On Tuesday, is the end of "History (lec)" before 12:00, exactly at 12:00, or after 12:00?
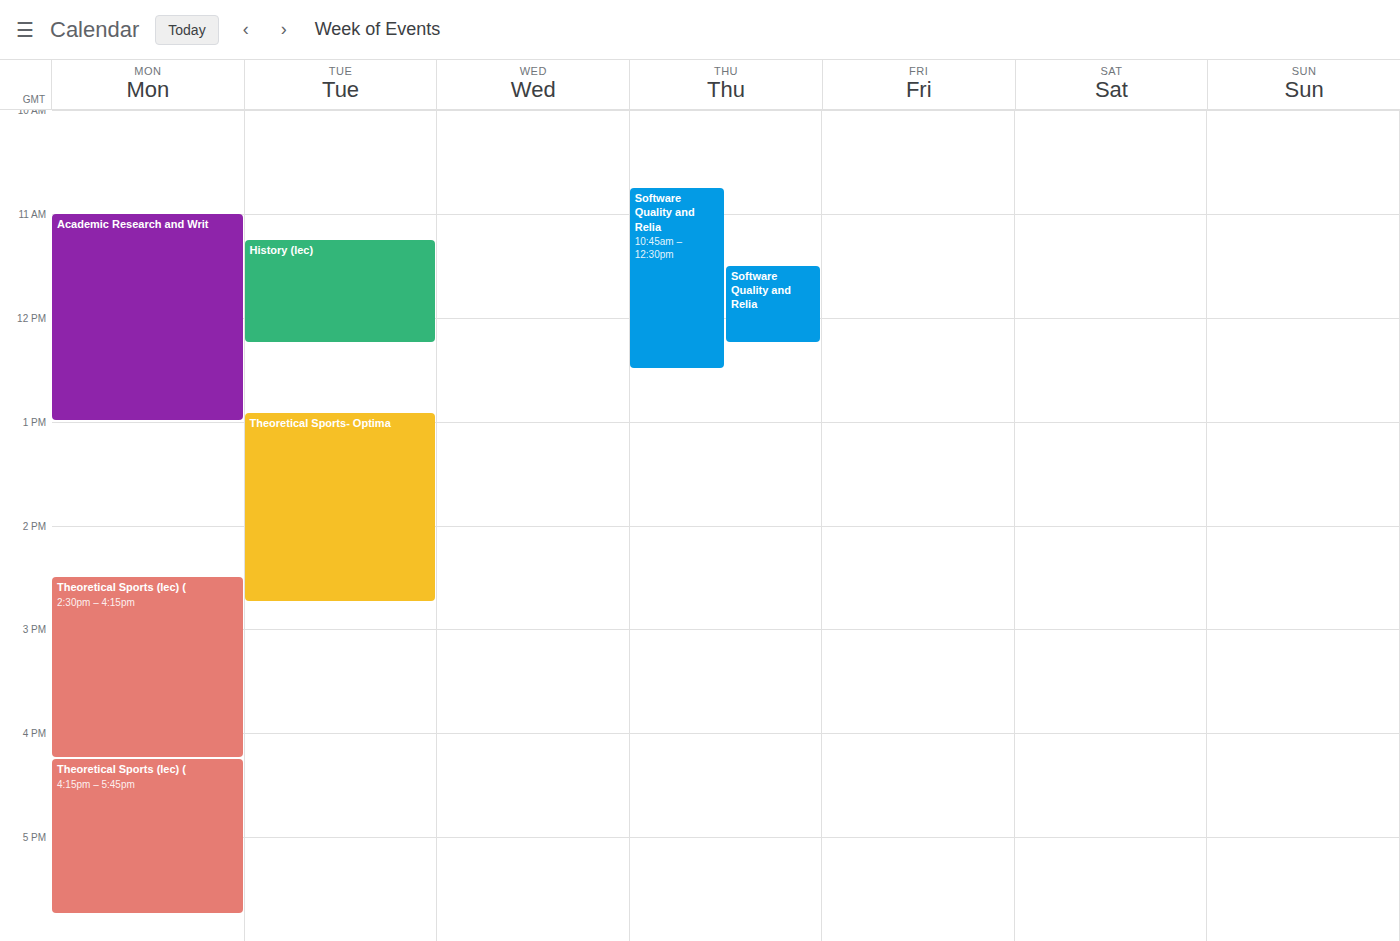
12:15 -- after 12:00, 15 minutes below the 12:00 line.